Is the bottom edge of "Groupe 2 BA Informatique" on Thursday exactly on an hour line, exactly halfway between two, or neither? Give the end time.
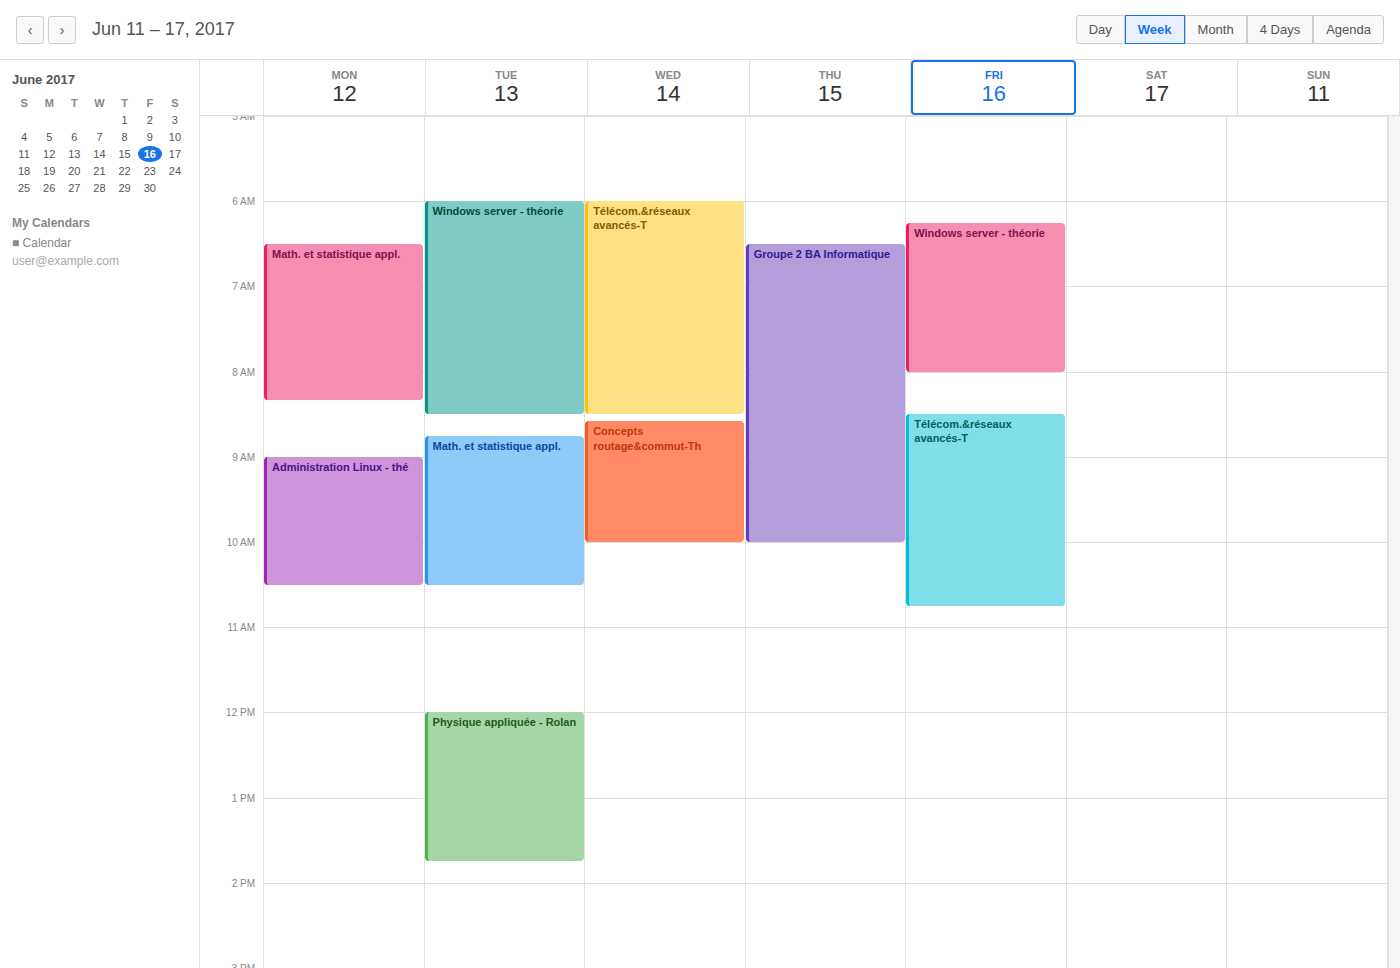
10:00 AM -- exactly on the 10 AM line.